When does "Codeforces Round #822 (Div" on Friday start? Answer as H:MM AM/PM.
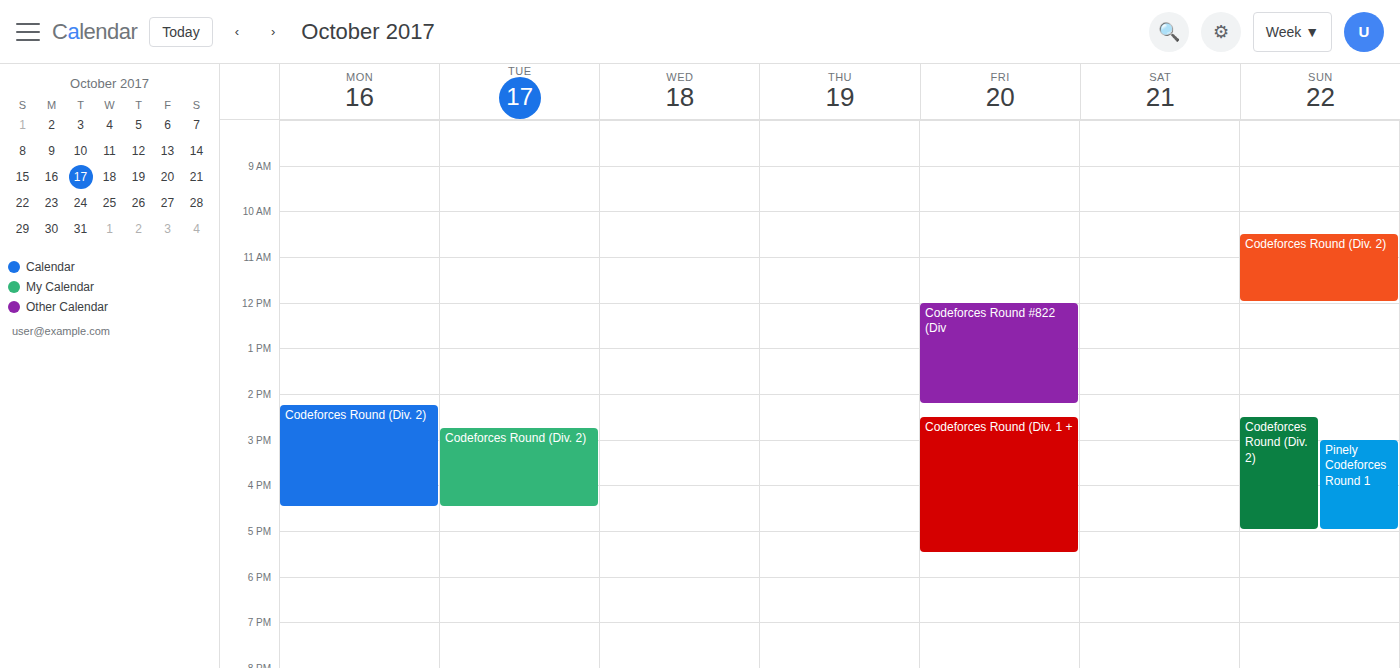
12:00 PM